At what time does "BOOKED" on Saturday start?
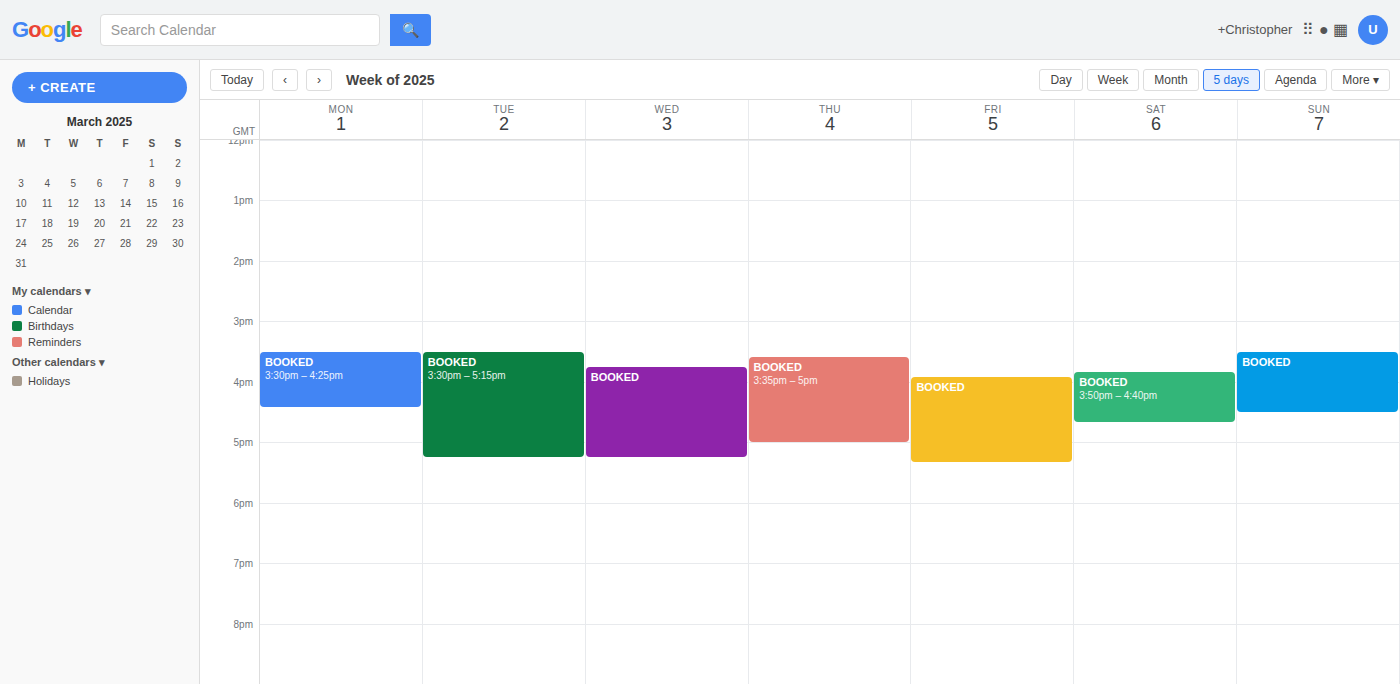
3:50 PM